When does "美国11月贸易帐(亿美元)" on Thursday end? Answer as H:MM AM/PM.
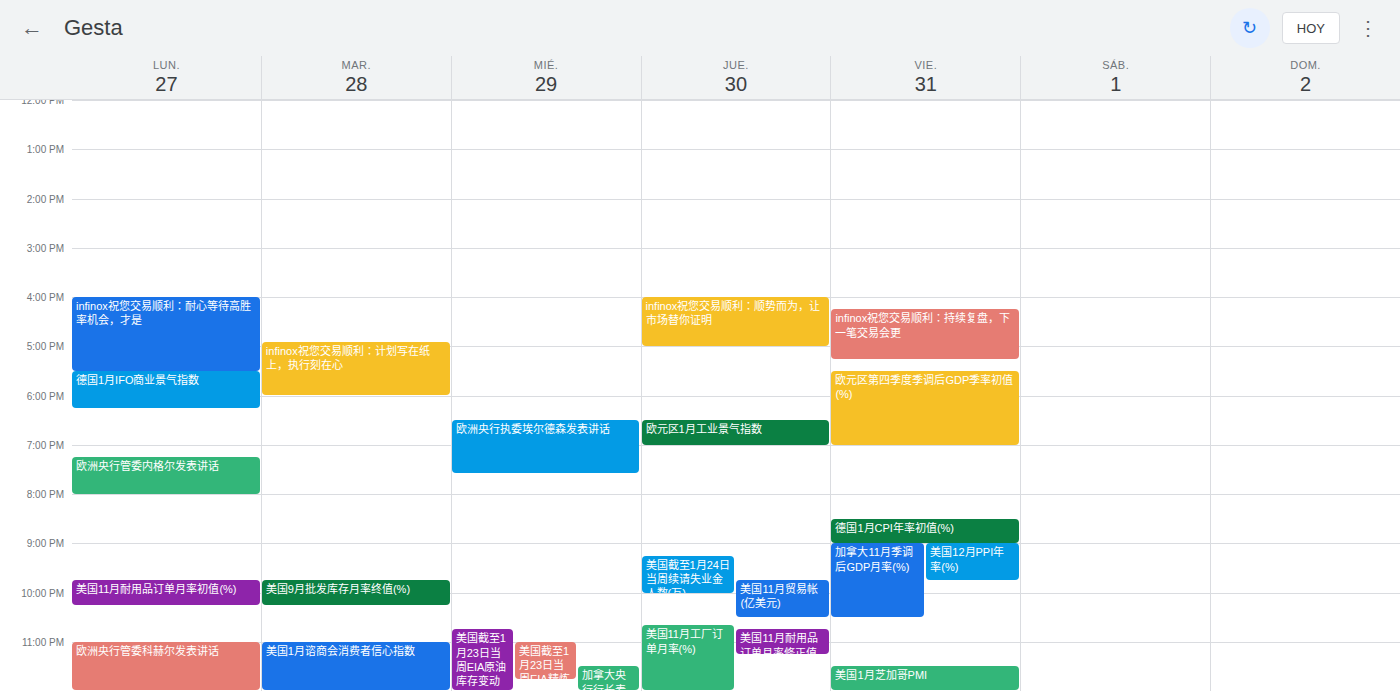
10:30 PM